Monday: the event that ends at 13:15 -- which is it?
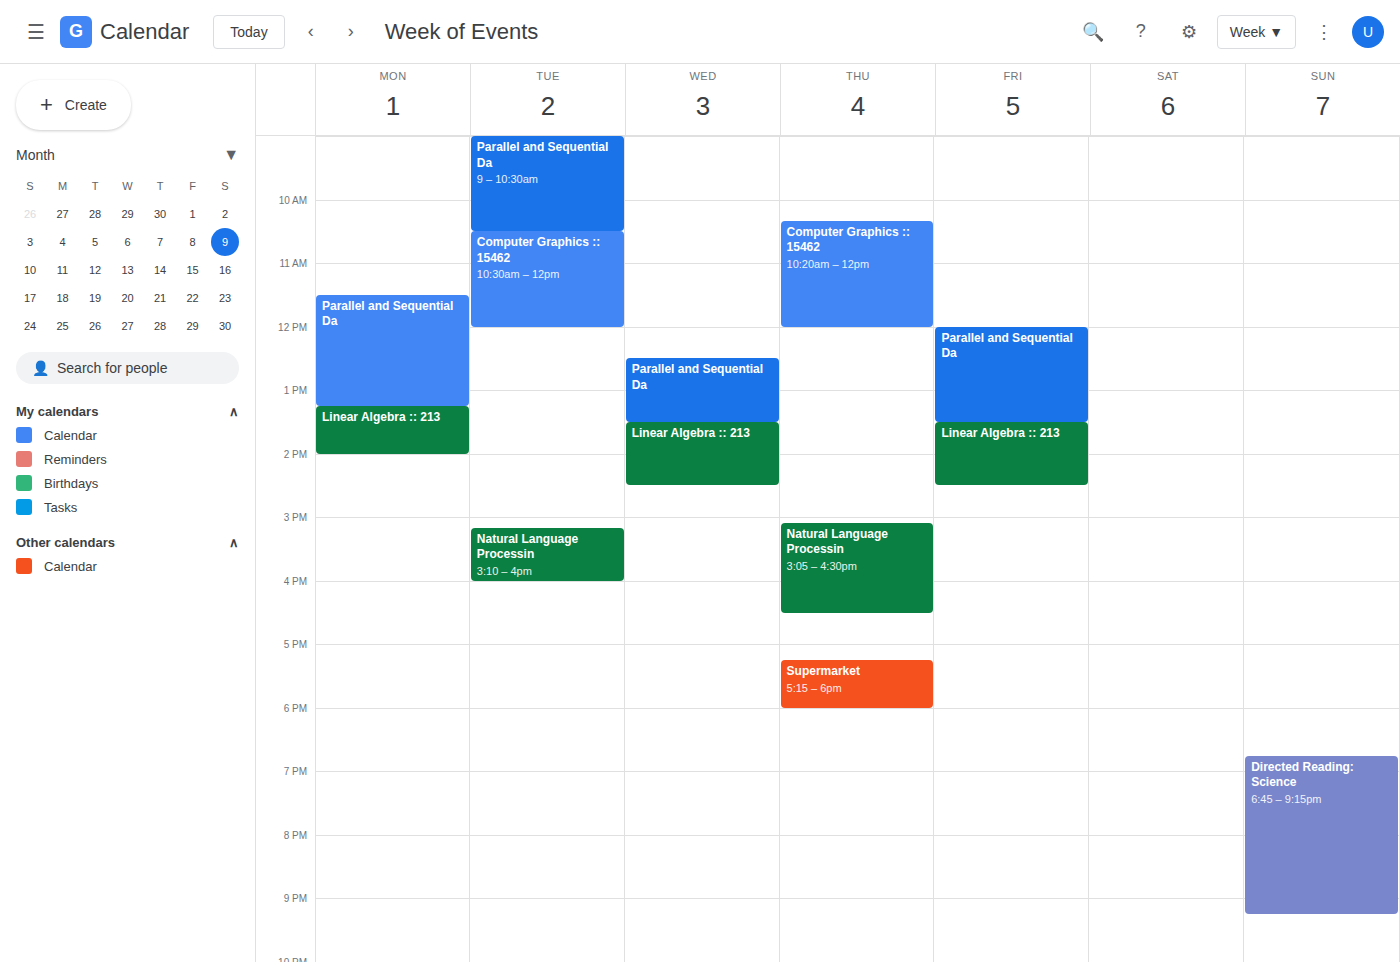
"Parallel and Sequential Da"